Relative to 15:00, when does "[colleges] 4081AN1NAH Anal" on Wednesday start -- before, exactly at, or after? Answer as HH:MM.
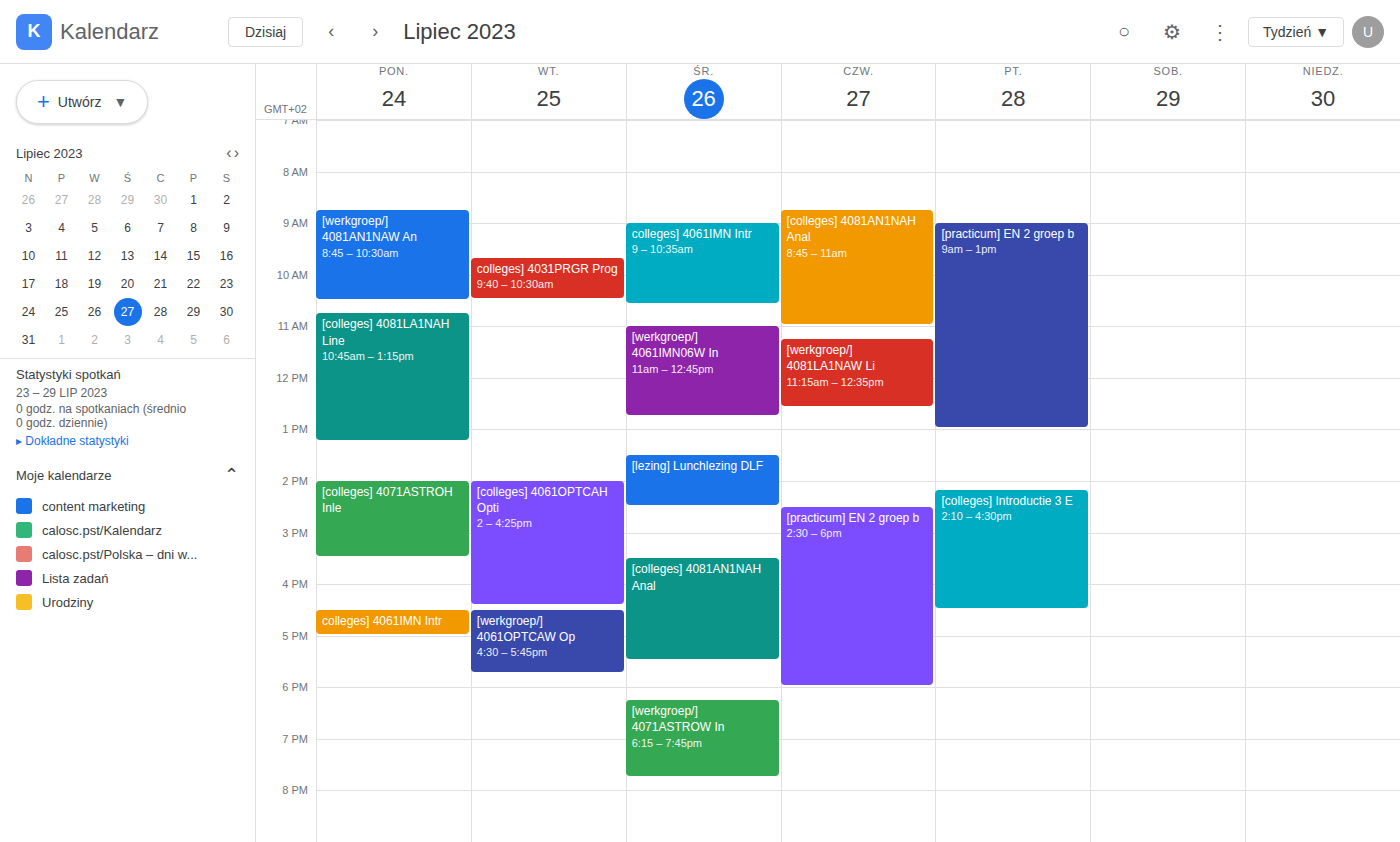
15:30 -- after 15:00, 30 minutes below the 15:00 line.